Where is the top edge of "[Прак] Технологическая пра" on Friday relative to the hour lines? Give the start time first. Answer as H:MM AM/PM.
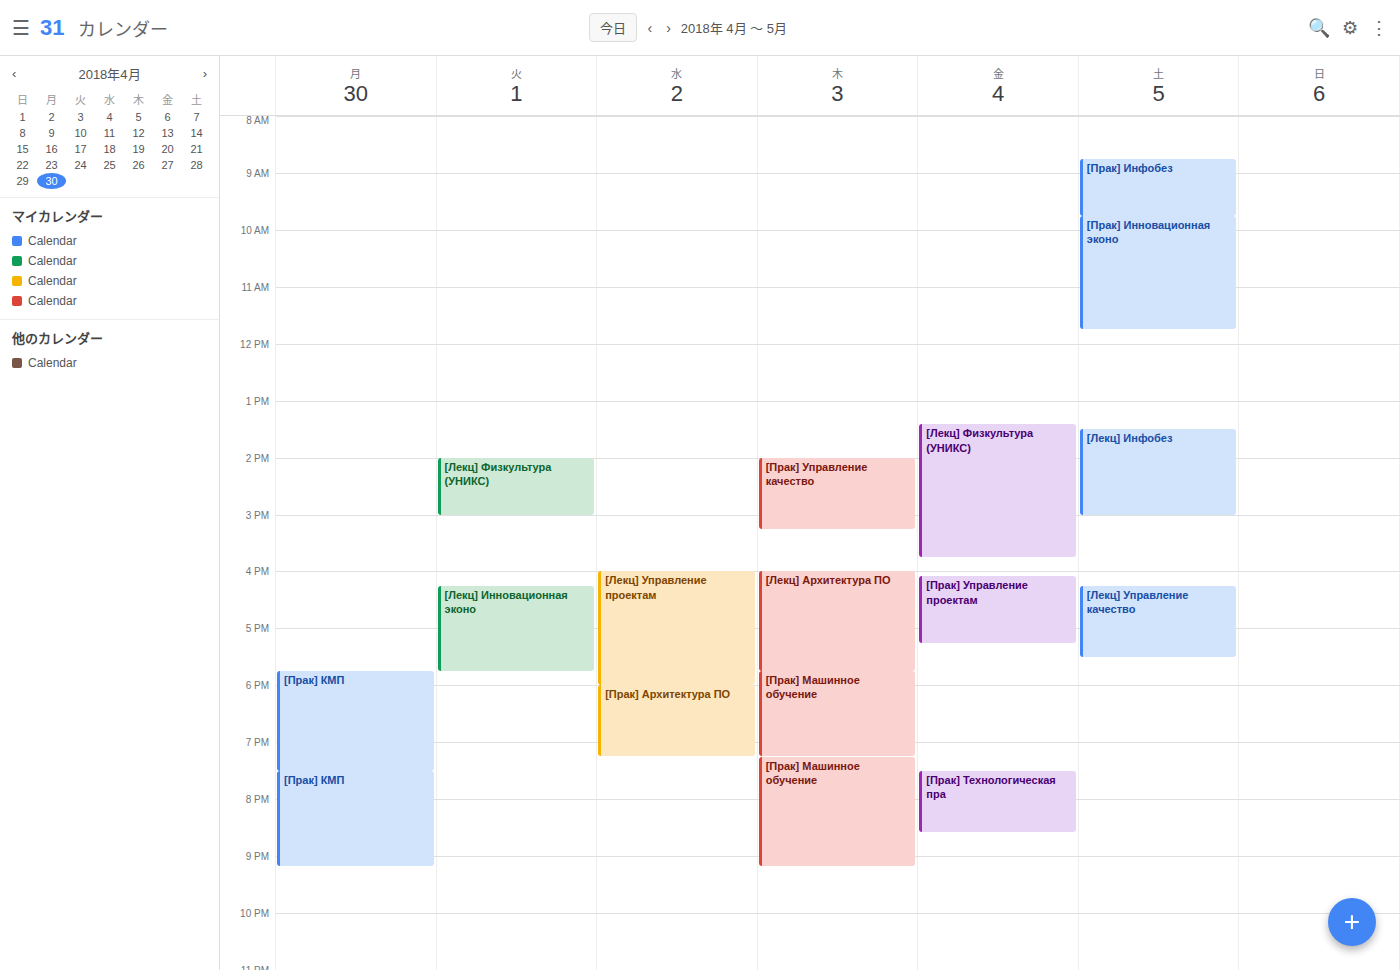
7:30 PM -- halfway between the 7 PM and 8 PM lines.